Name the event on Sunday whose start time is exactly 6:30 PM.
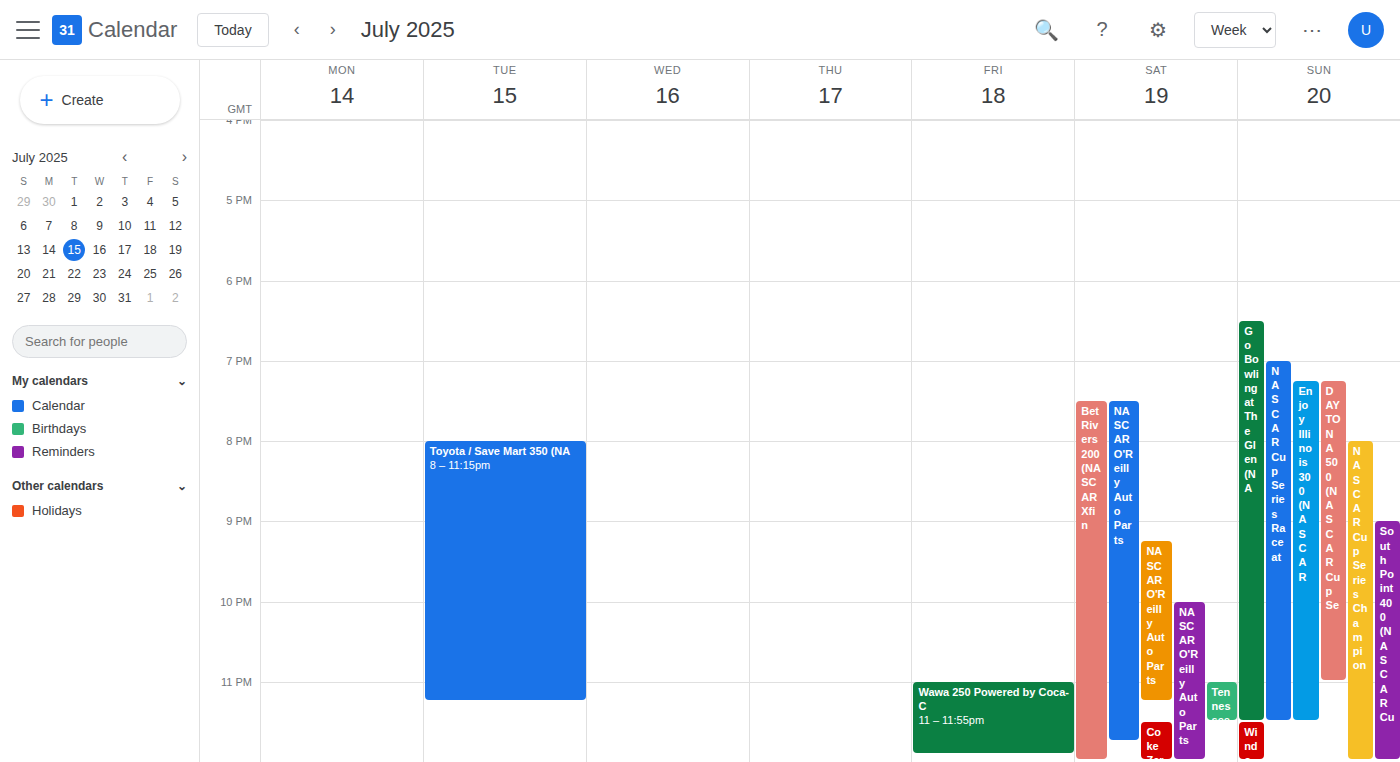
"Go Bowling at The Glen (NA"